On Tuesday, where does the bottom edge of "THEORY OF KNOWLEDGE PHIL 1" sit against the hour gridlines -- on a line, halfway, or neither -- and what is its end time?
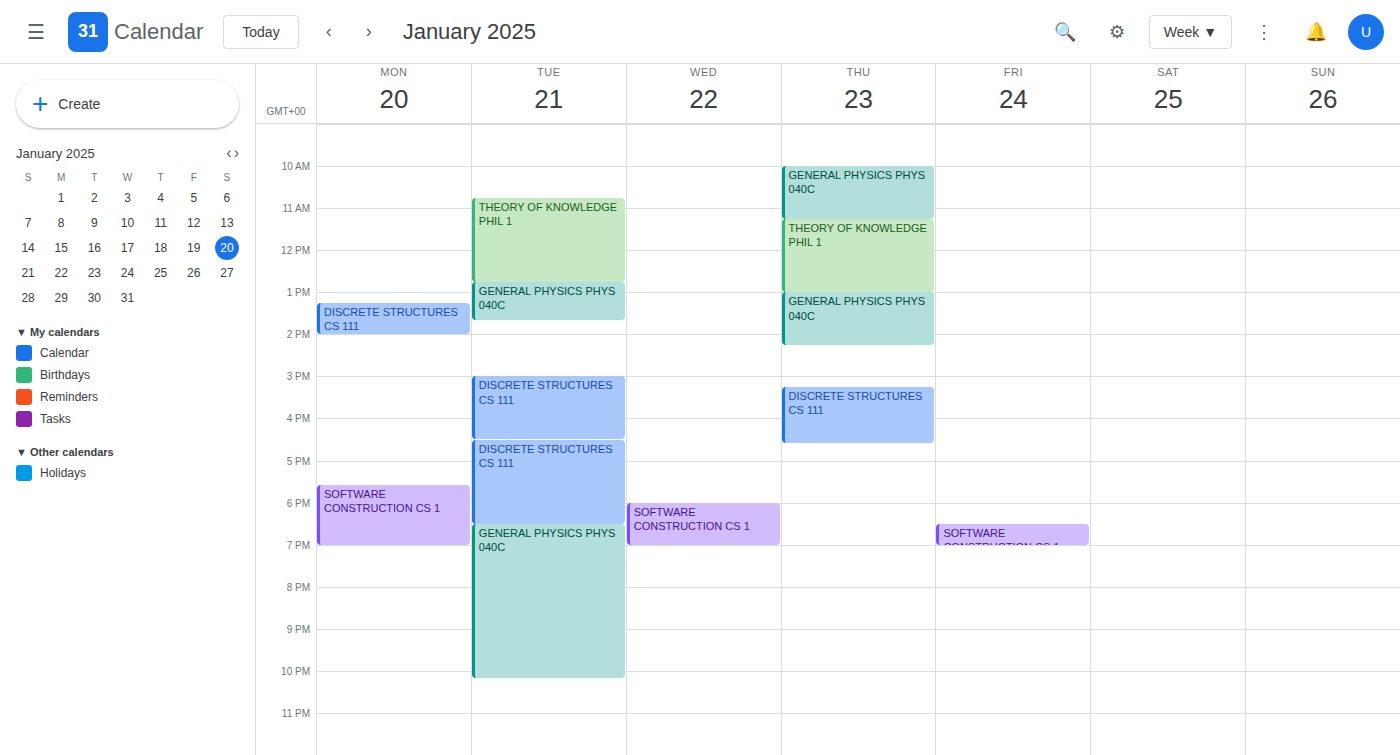
12:45 PM -- neither: three quarters of the way from the 12 PM line to the 1 PM line.